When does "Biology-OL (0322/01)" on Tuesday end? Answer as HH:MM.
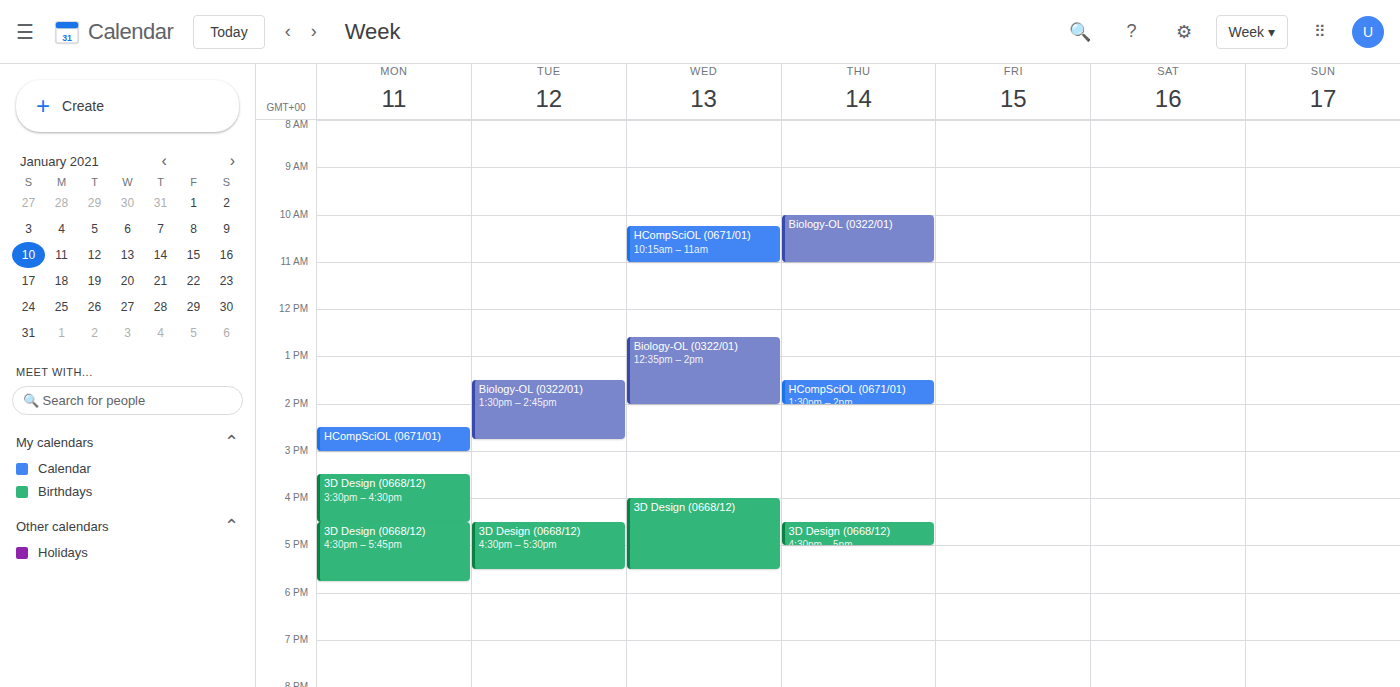
14:45